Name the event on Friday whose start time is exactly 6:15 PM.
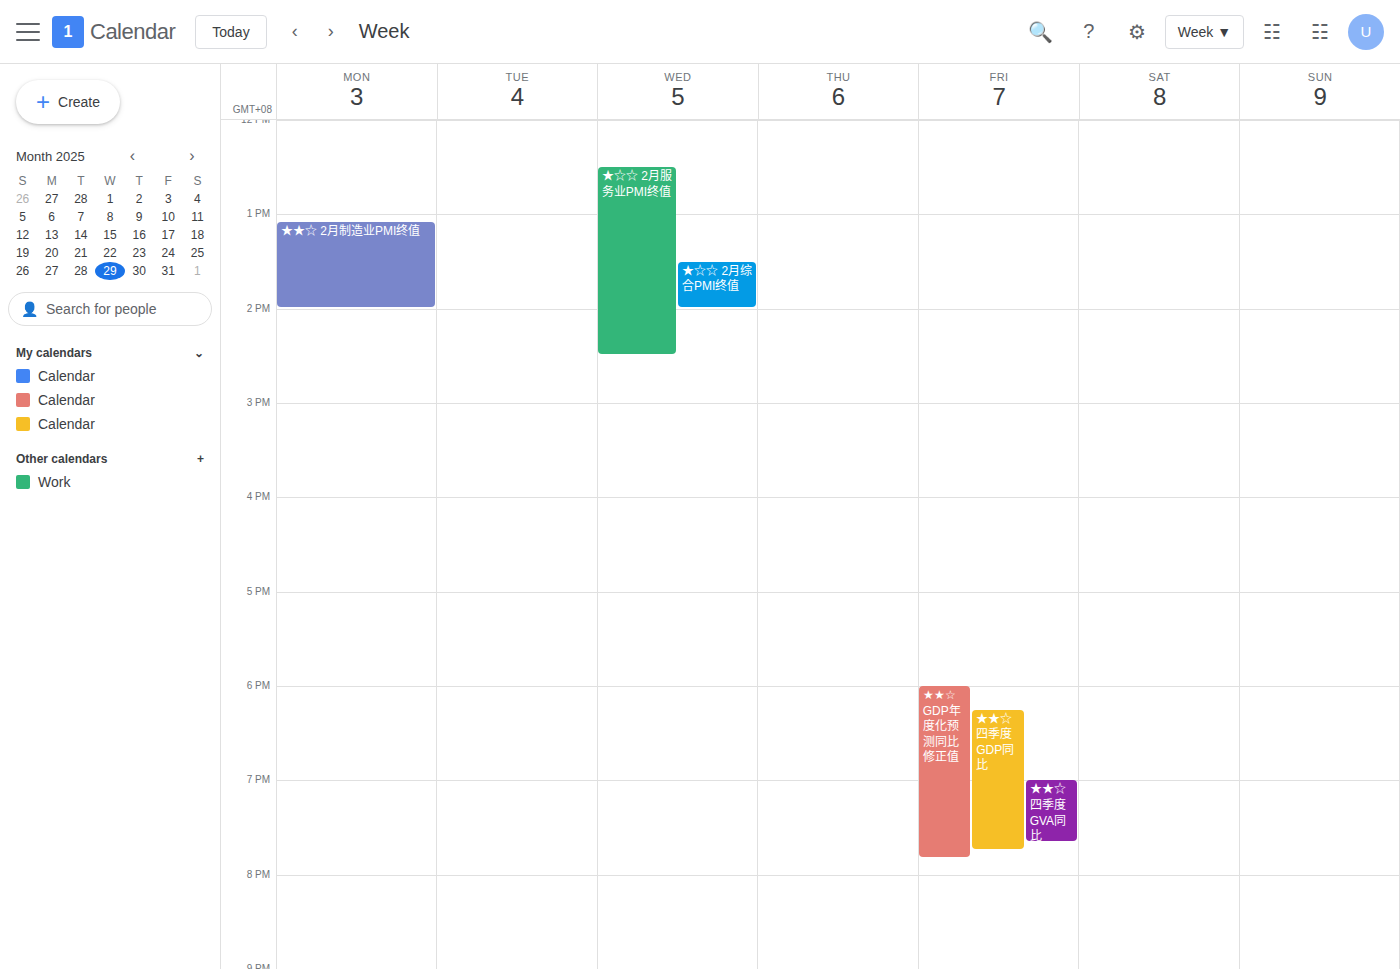
"★★☆ 四季度GDP同比"